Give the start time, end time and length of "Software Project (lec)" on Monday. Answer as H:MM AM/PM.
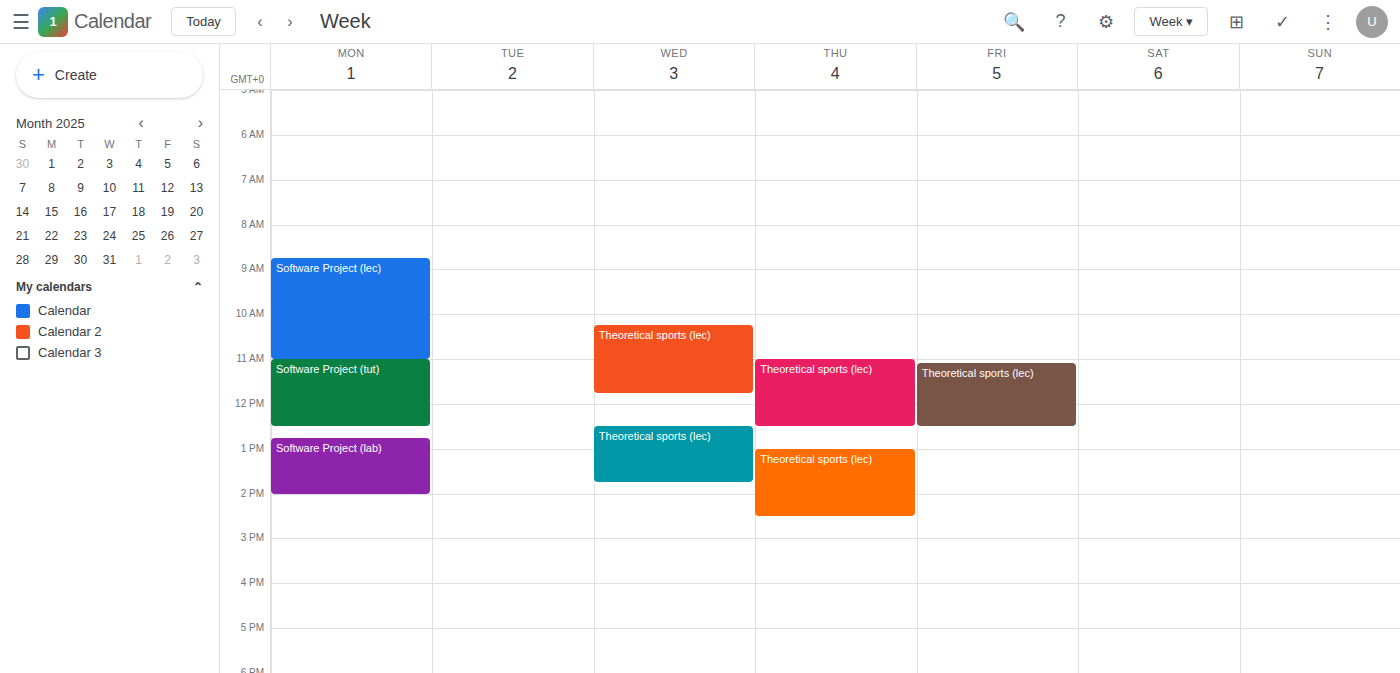
8:45 AM to 11:00 AM, 2 hours 15 minutes